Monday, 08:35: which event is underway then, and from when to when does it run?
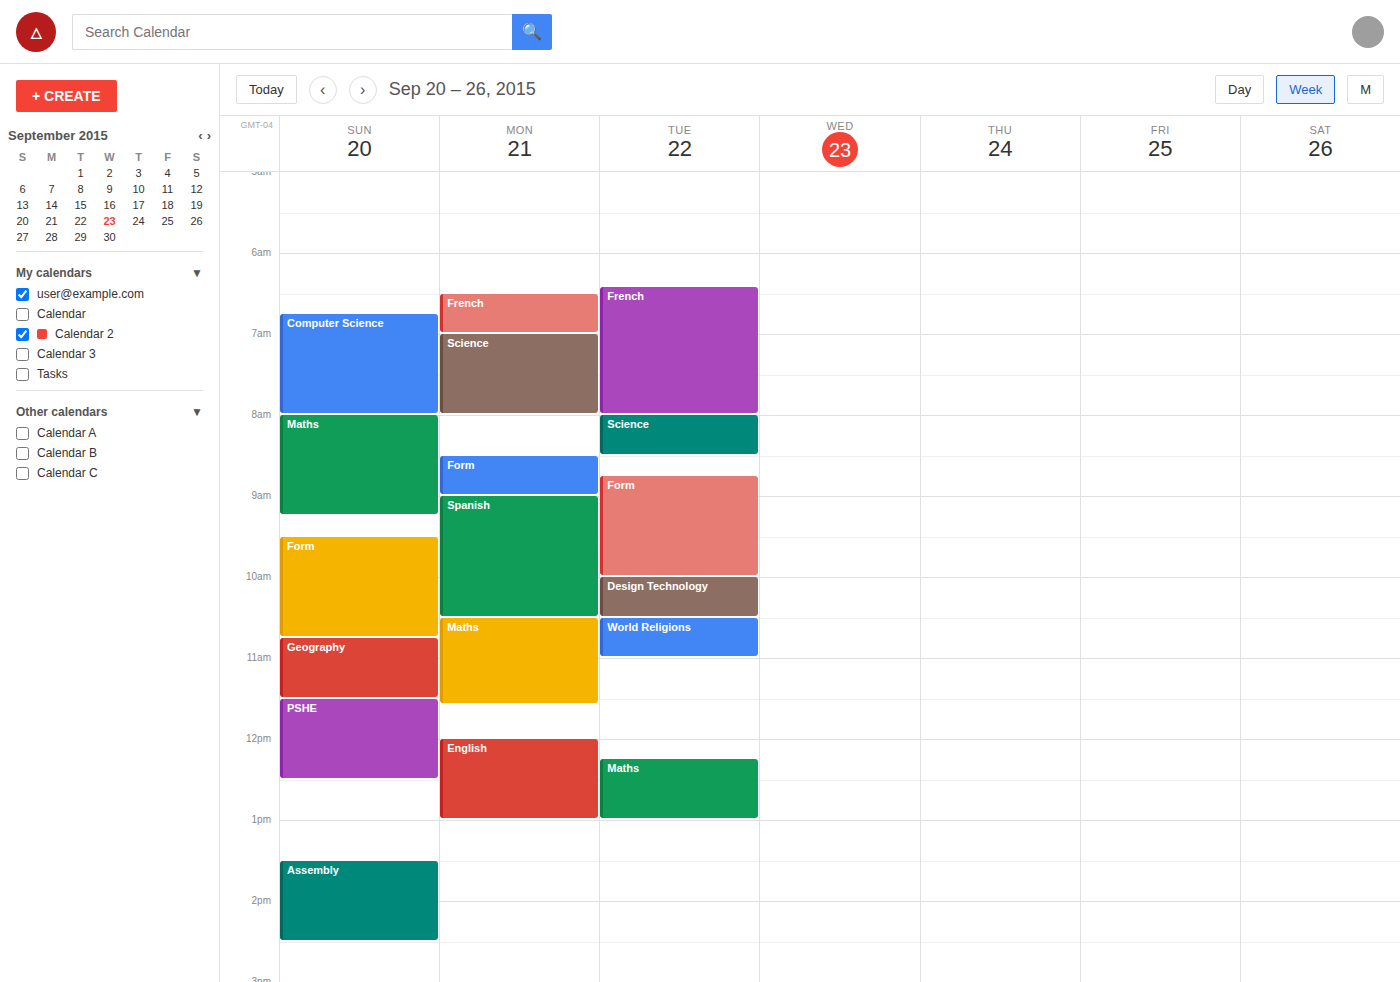
"Form", 08:30 to 09:00